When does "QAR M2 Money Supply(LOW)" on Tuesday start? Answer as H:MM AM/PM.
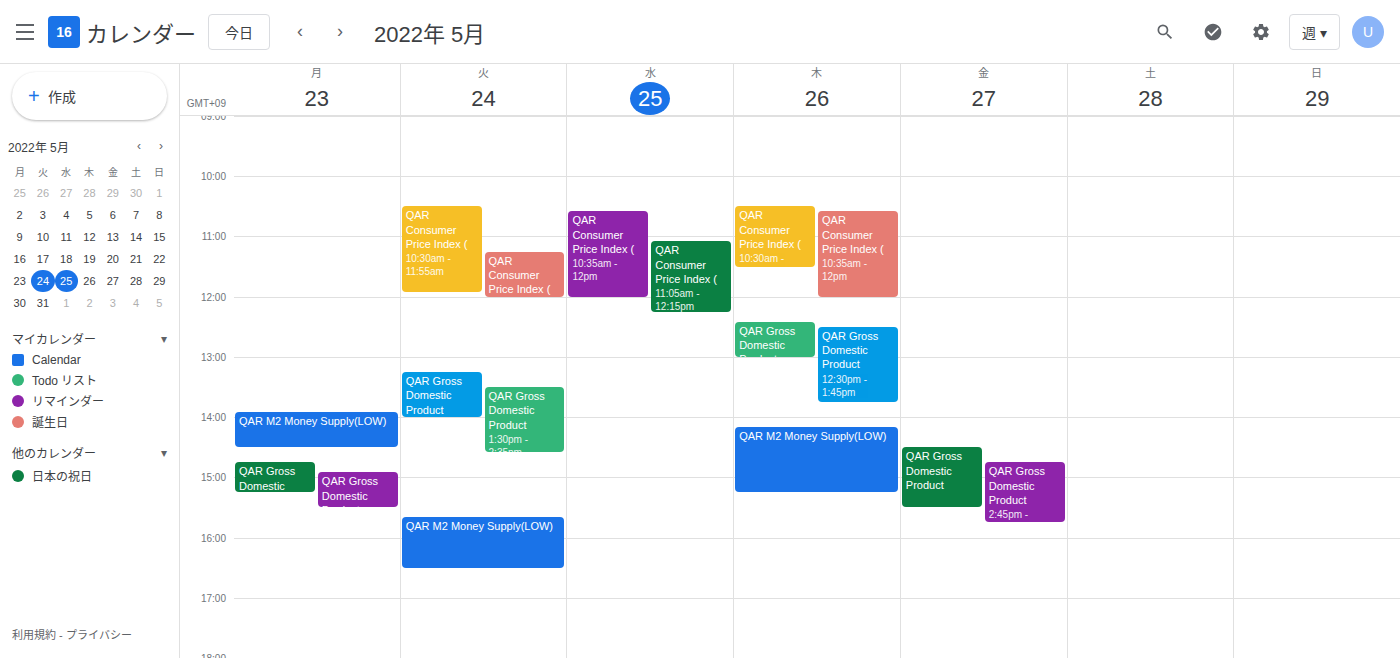
3:40 PM